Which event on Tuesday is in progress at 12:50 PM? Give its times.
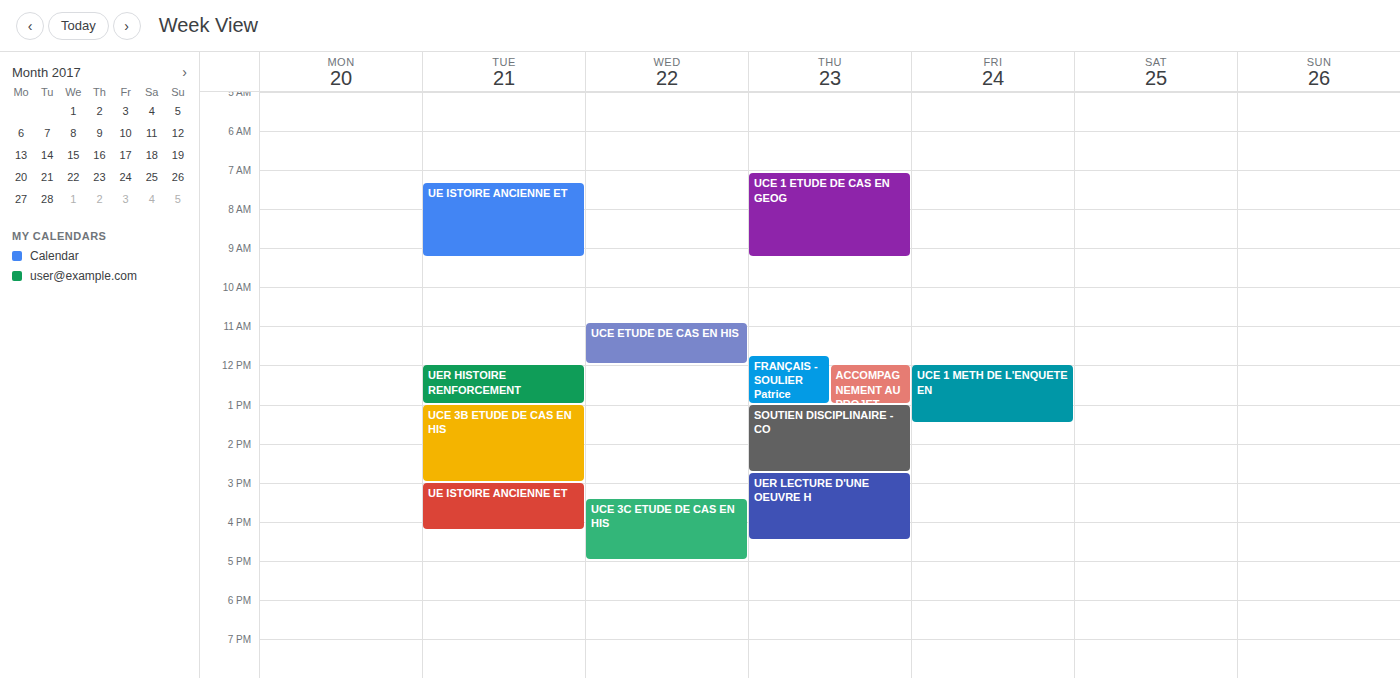
"UER HISTOIRE RENFORCEMENT", 12:00 PM to 1:00 PM